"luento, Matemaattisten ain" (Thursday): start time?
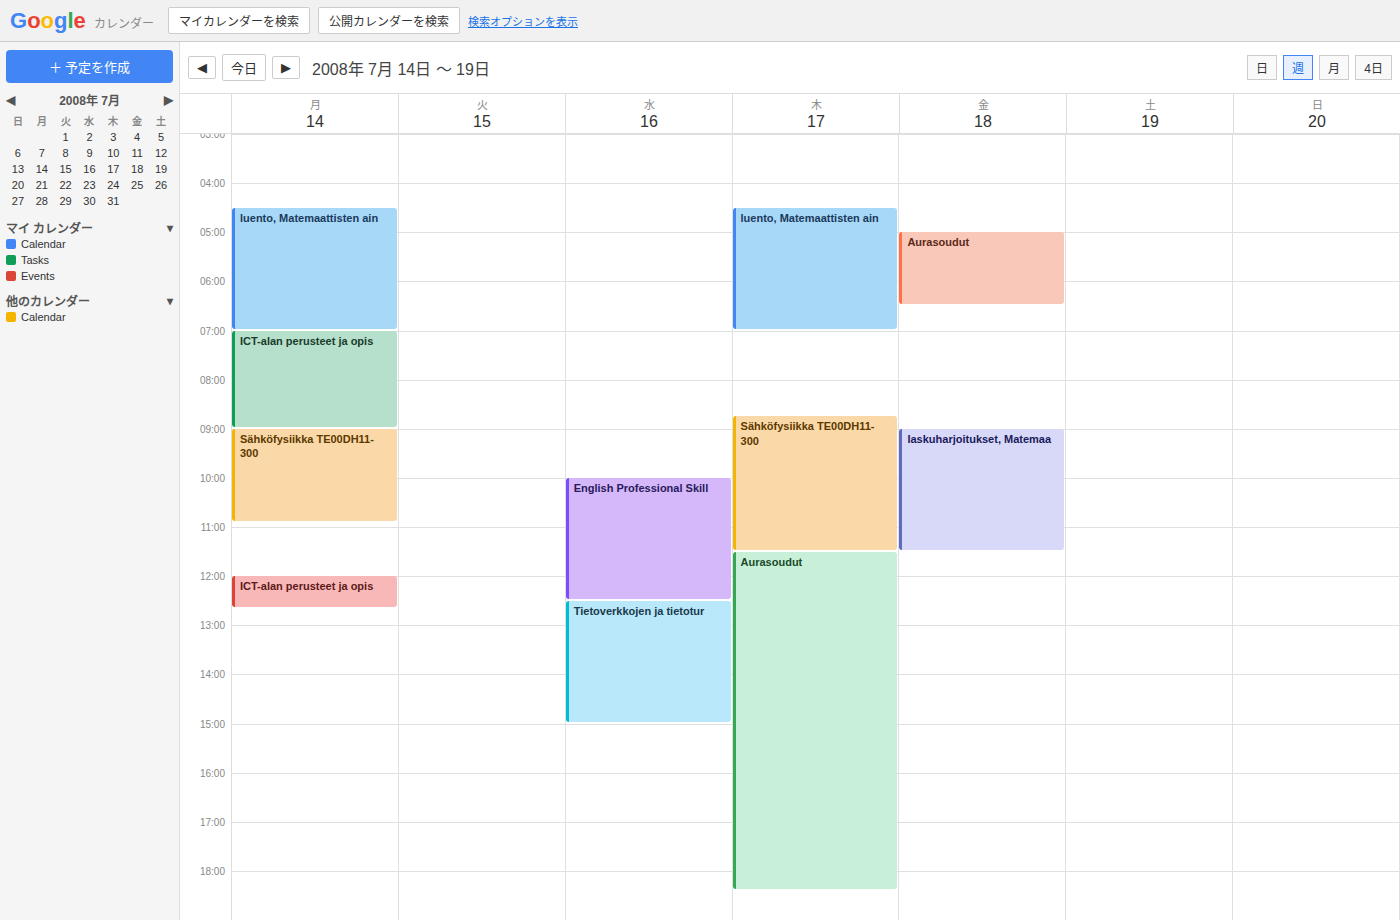
4:30 AM